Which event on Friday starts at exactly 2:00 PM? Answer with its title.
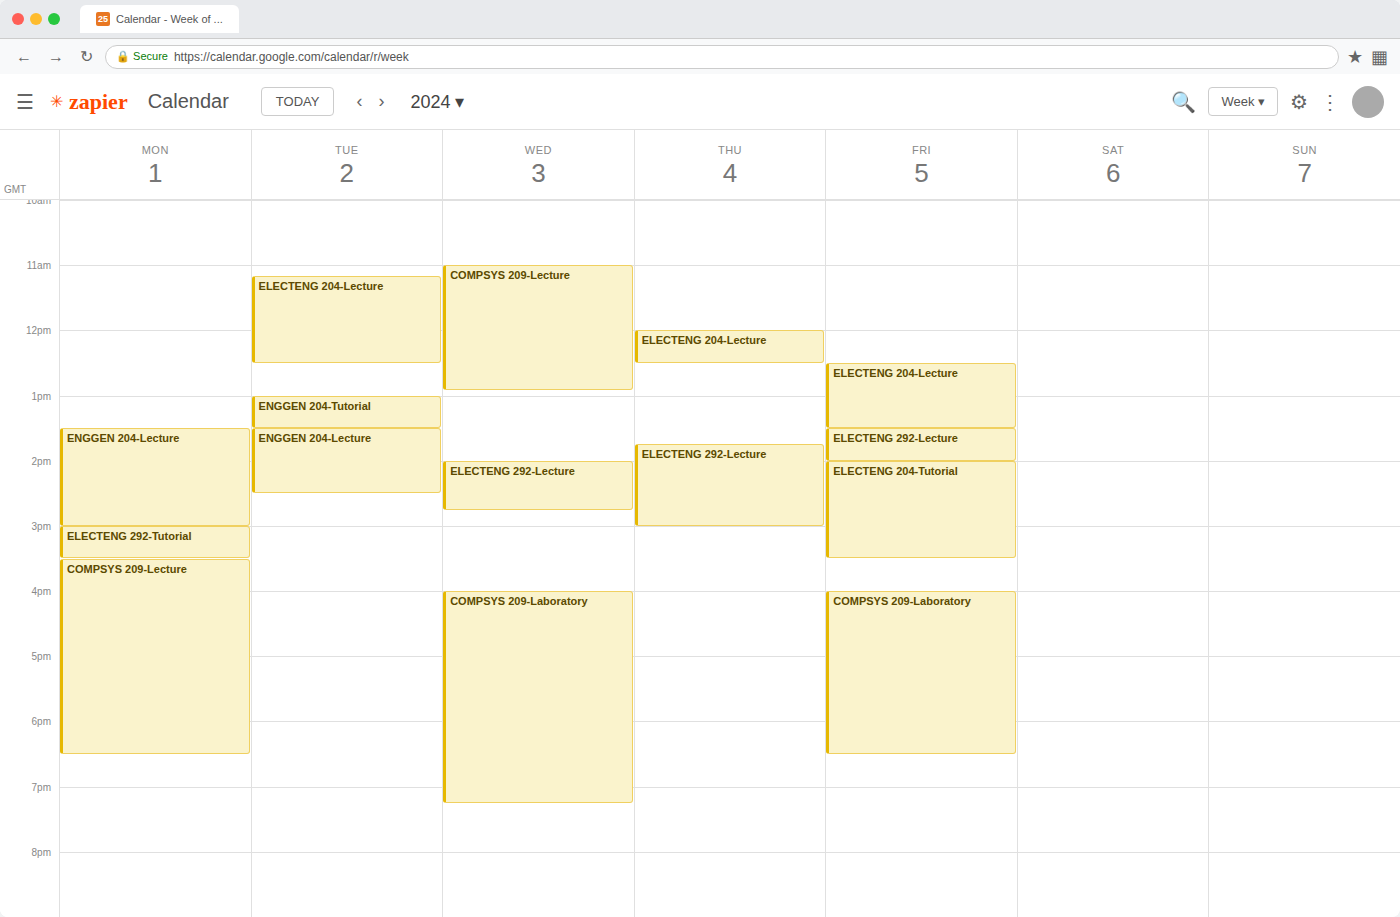
"ELECTENG 204-Tutorial"